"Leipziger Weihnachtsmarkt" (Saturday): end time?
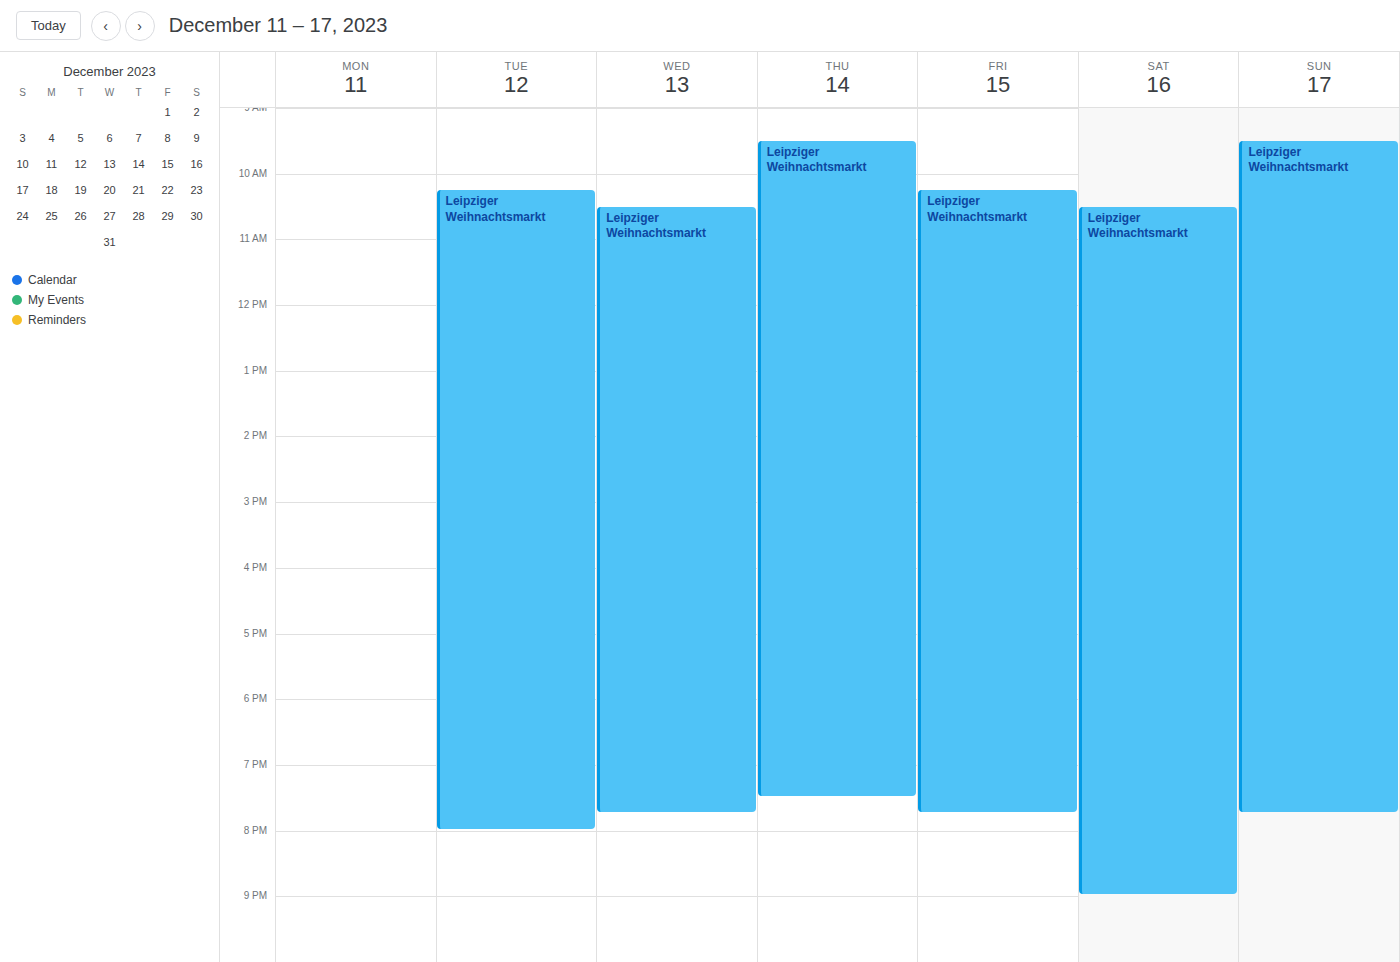
9:00 PM